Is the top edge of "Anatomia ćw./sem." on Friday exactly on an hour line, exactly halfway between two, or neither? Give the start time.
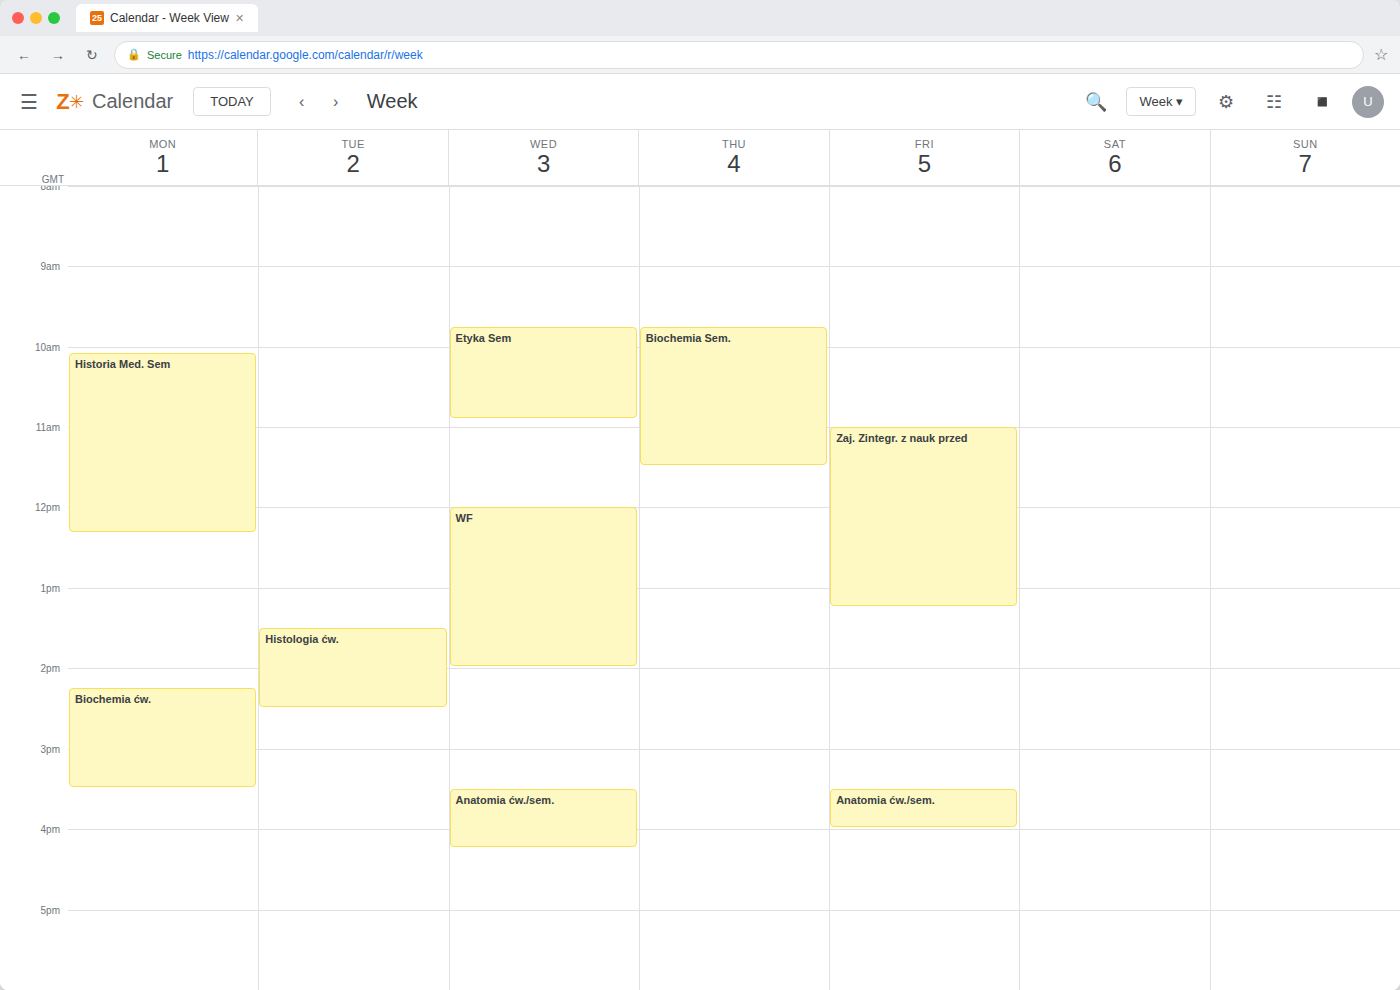
3:30 PM -- halfway between the 3 PM and 4 PM lines.